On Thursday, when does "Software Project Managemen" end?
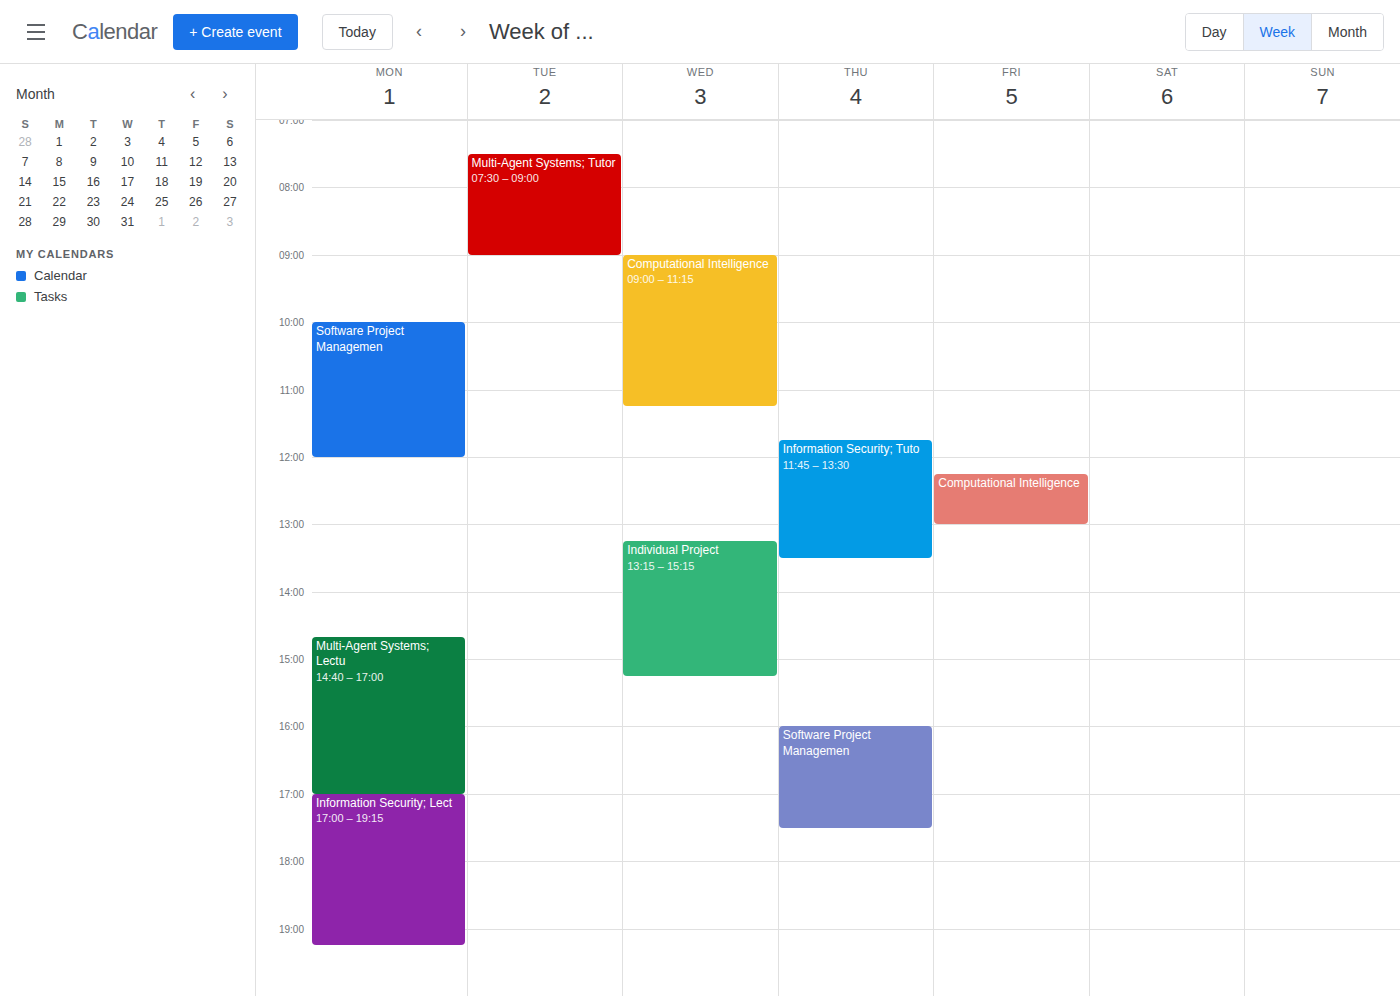
5:30 PM